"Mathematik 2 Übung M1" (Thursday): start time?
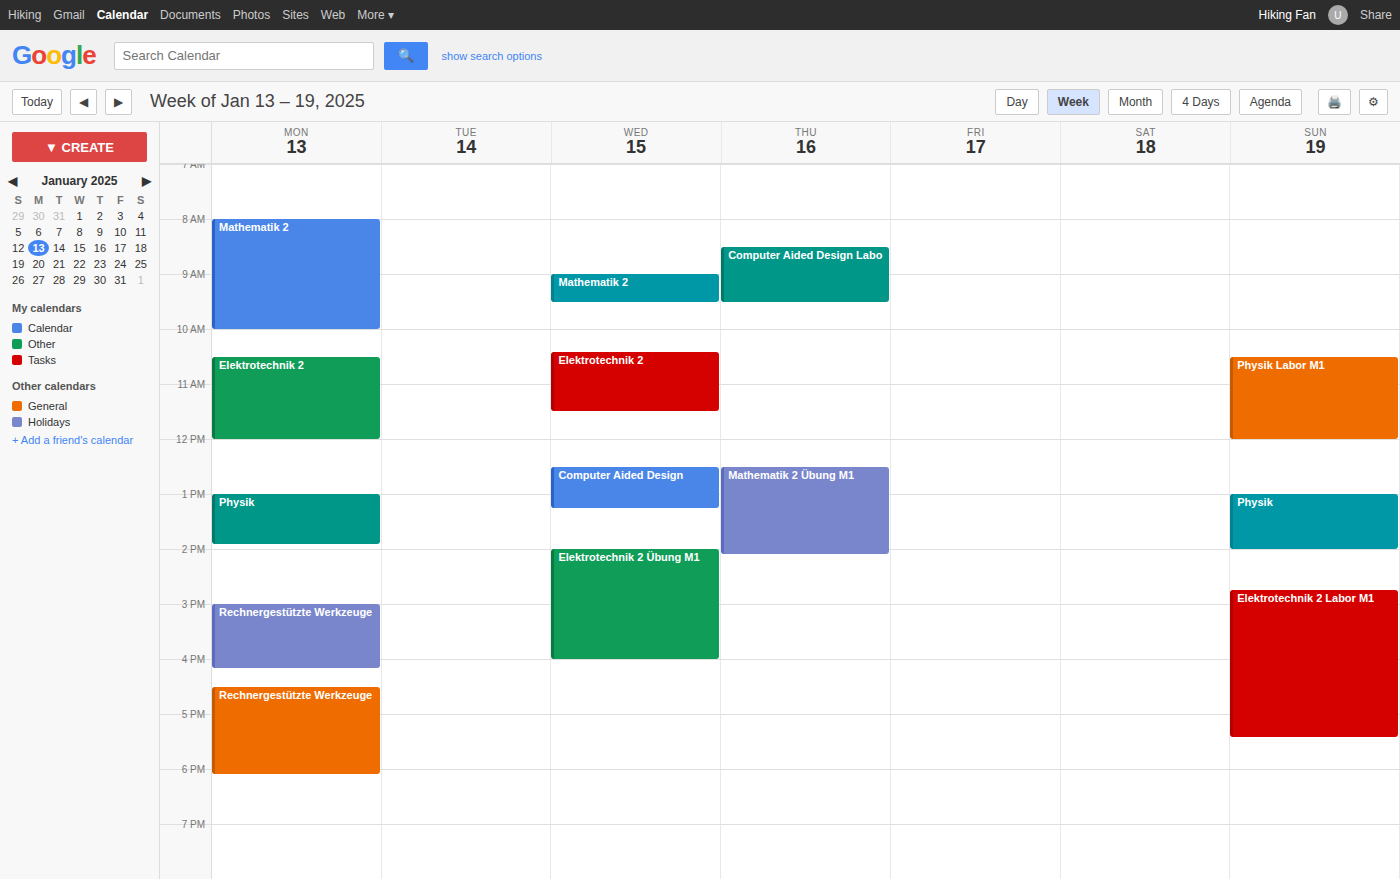
12:30 PM